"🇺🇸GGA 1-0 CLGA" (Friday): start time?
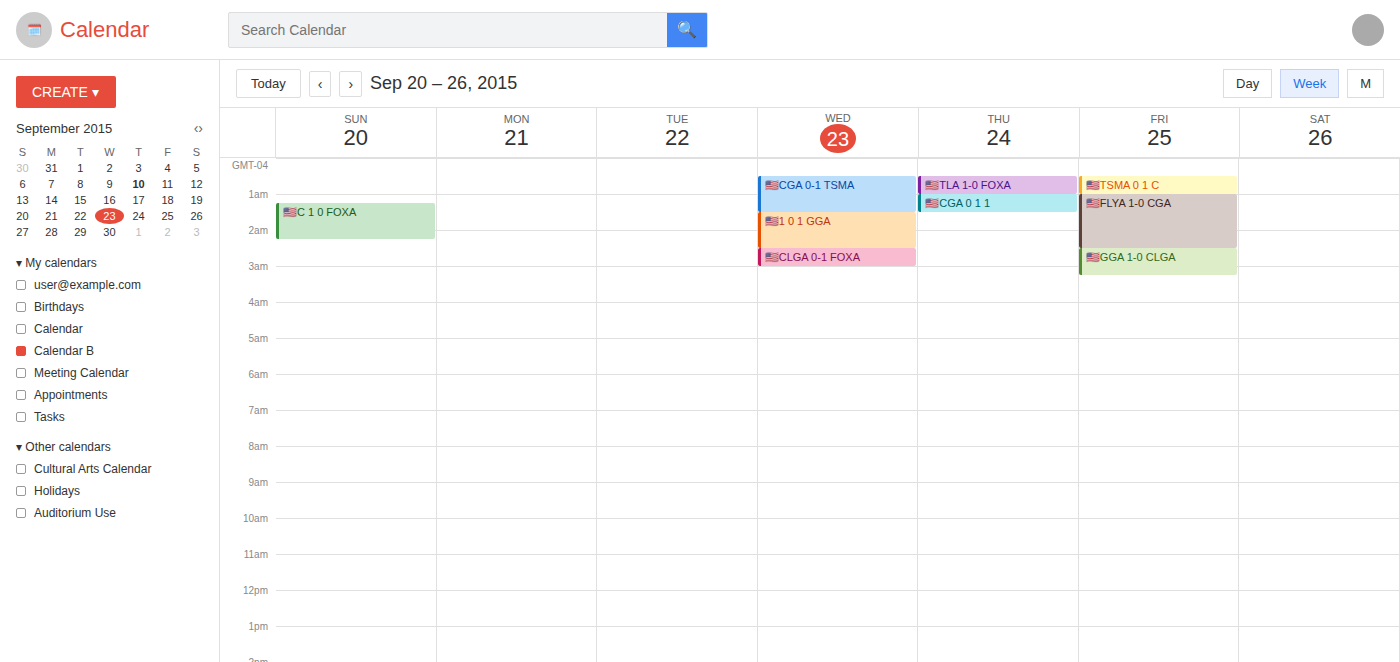
2:30 AM